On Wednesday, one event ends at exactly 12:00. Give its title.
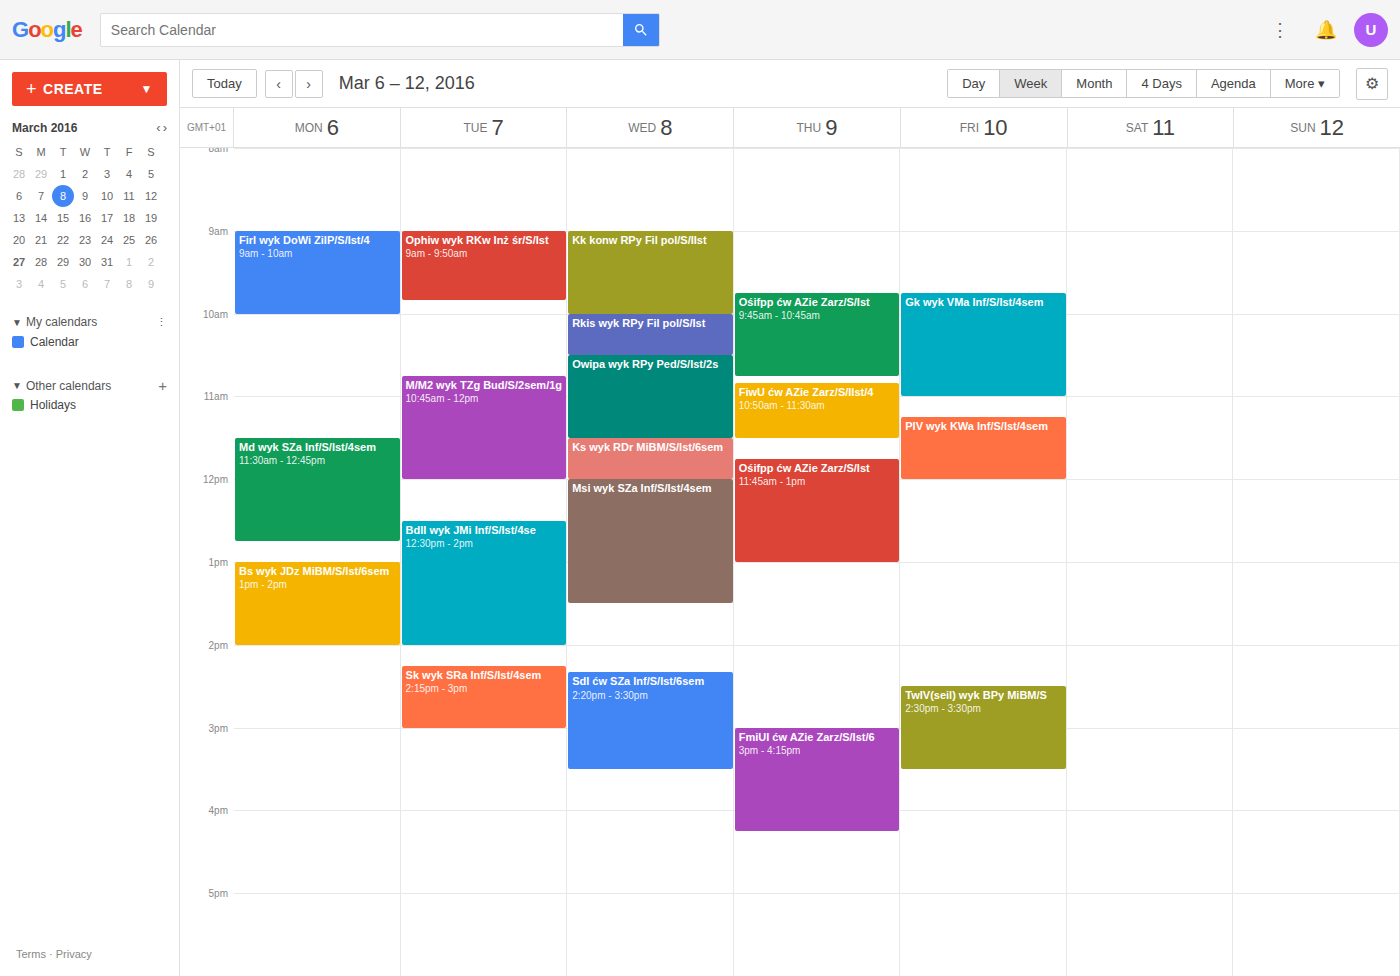
"Ks wyk RDr MiBM/S/Ist/6sem"